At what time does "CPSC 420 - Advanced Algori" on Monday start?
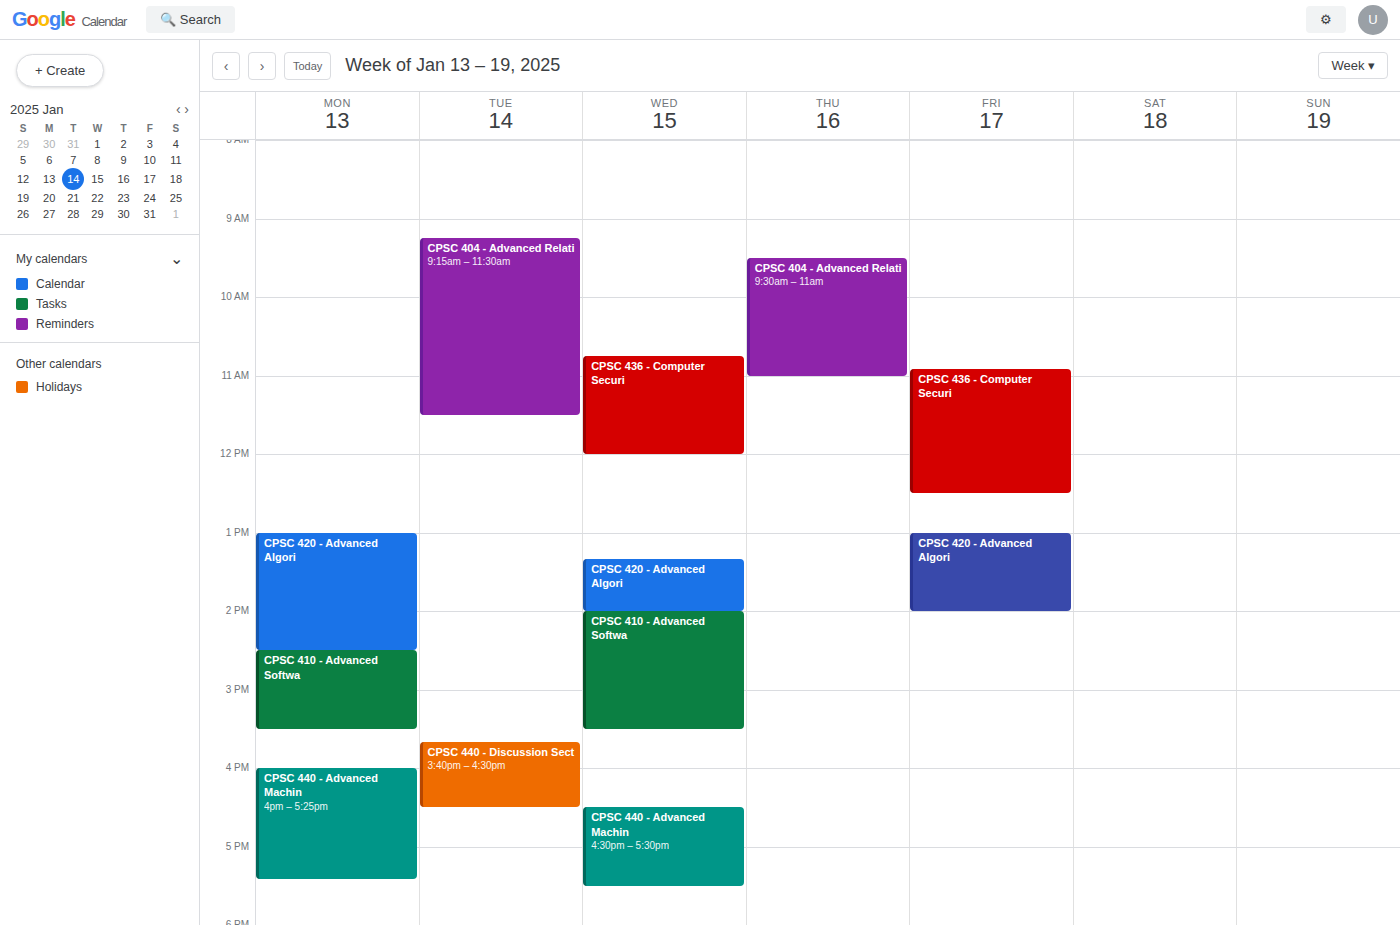
13:00